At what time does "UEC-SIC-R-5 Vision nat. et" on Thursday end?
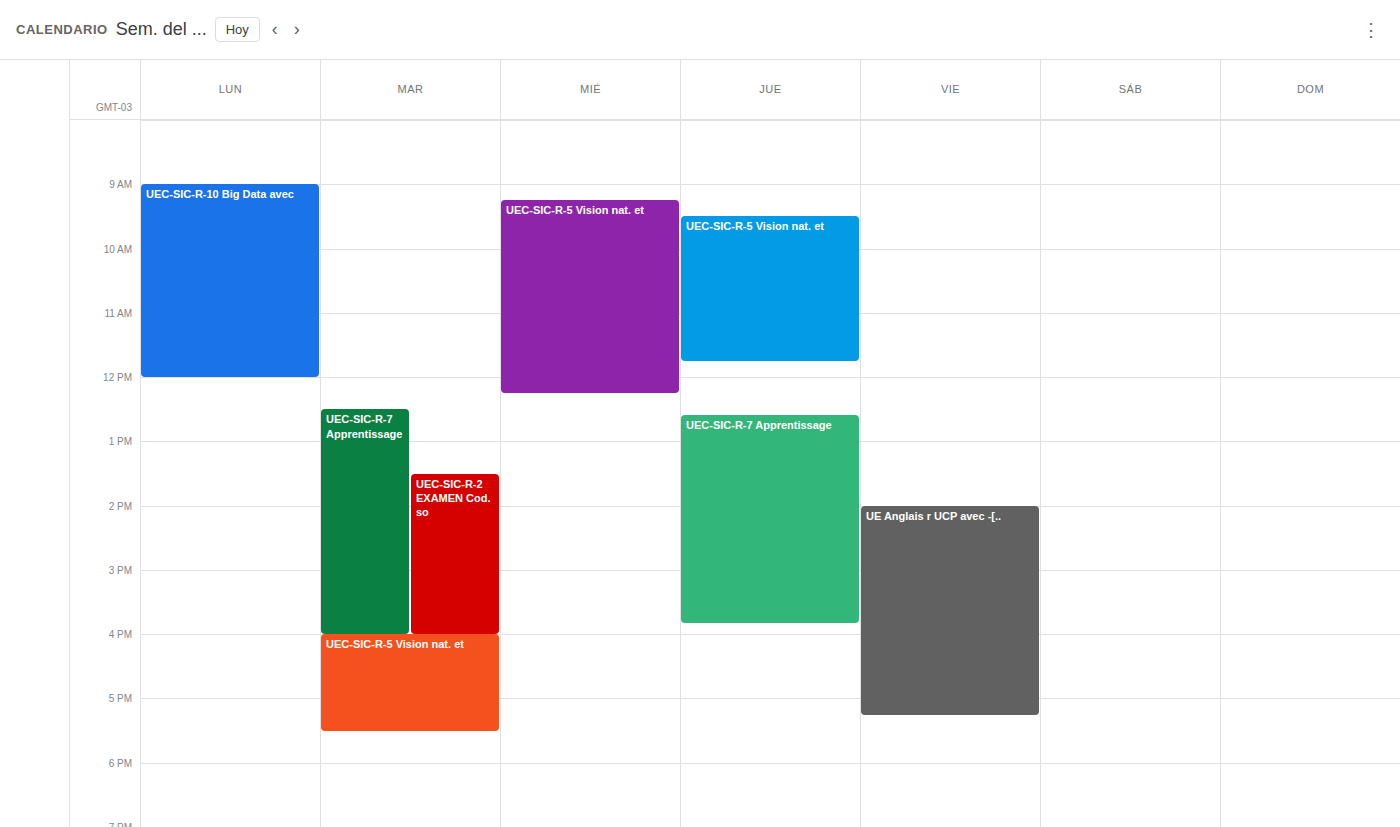
11:45 AM